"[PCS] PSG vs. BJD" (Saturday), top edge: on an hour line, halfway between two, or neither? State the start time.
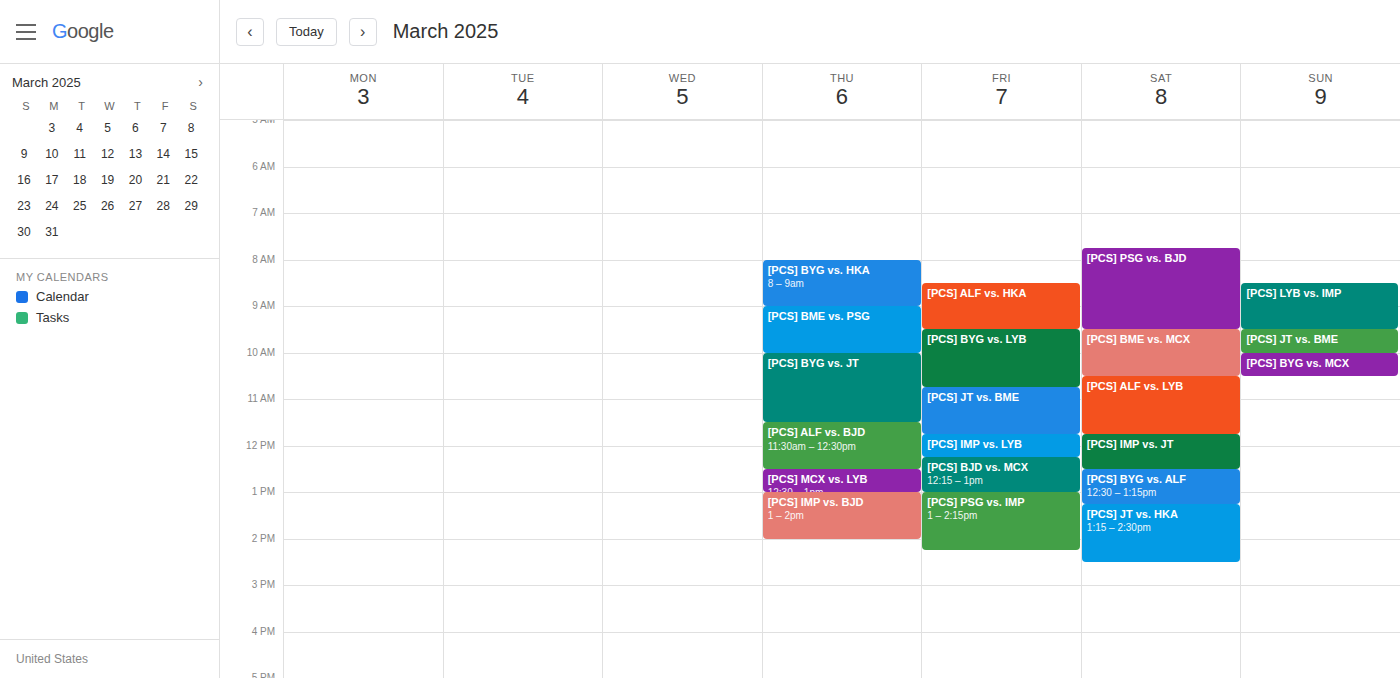
7:45 AM -- neither: three quarters of the way from the 7 AM line to the 8 AM line.